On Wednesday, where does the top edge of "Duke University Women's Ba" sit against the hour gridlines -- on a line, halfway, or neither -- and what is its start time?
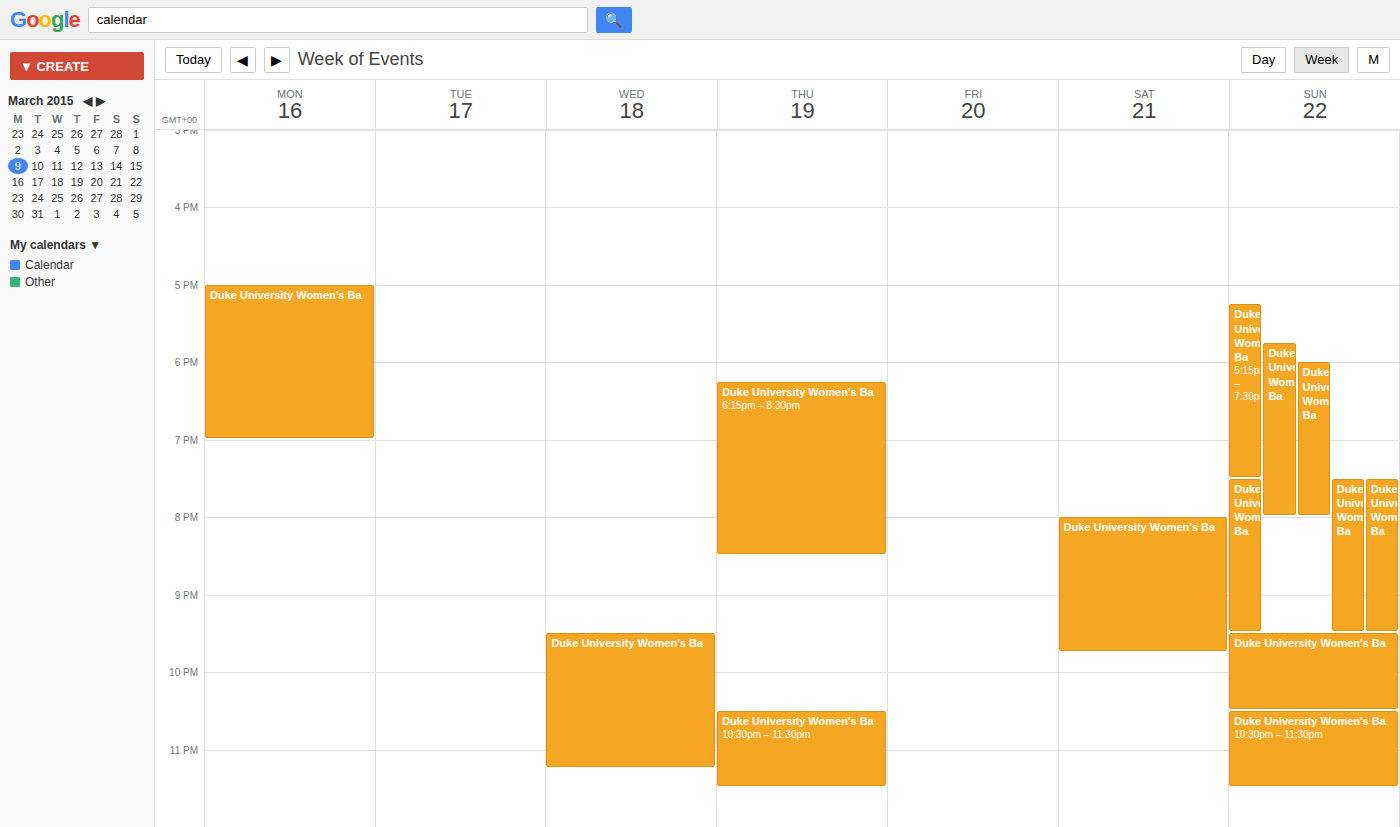
9:30 PM -- halfway between the 9 PM and 10 PM lines.